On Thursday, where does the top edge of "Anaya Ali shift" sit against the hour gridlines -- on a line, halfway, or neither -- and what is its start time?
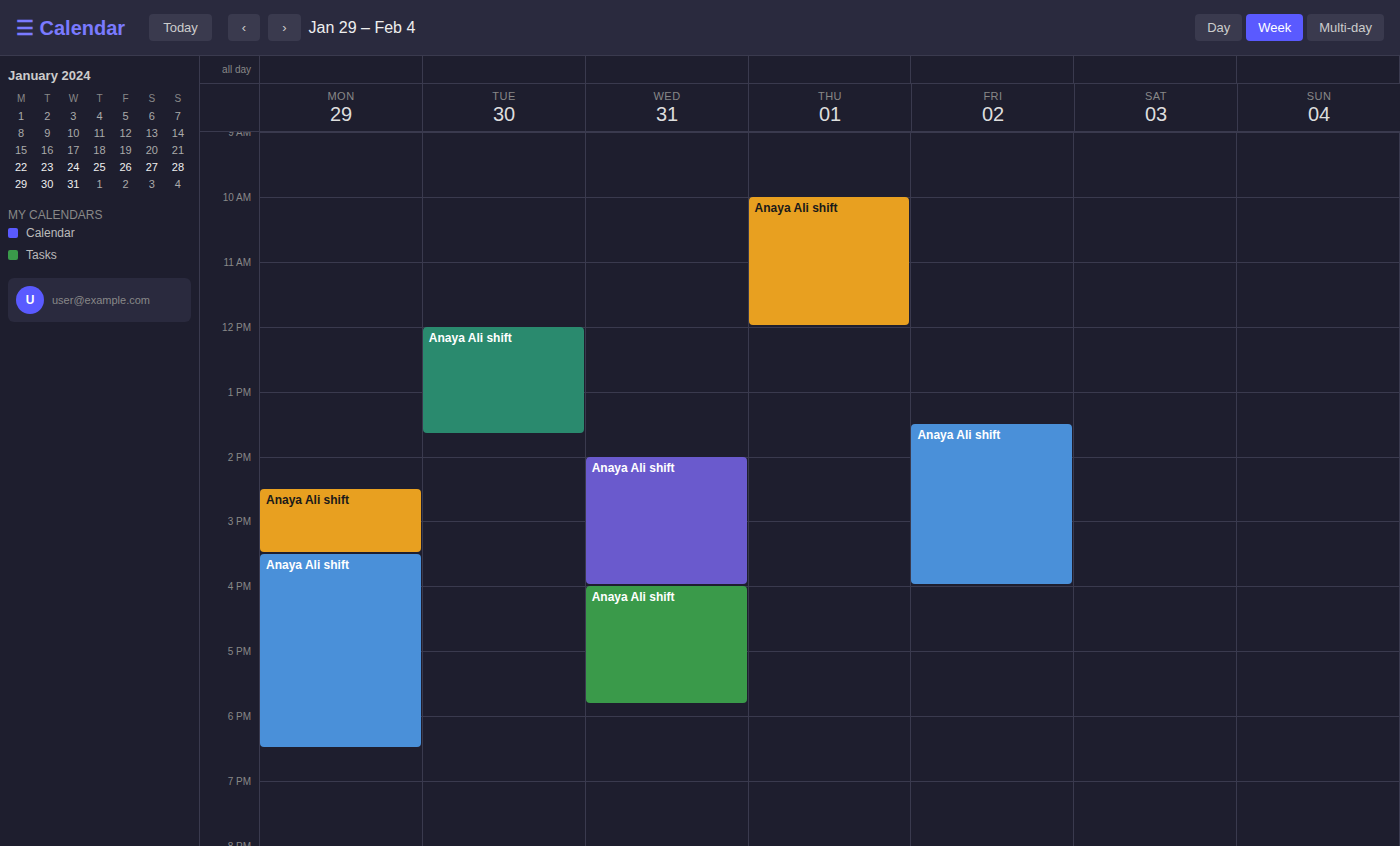
10:00 AM -- exactly on the 10 AM line.